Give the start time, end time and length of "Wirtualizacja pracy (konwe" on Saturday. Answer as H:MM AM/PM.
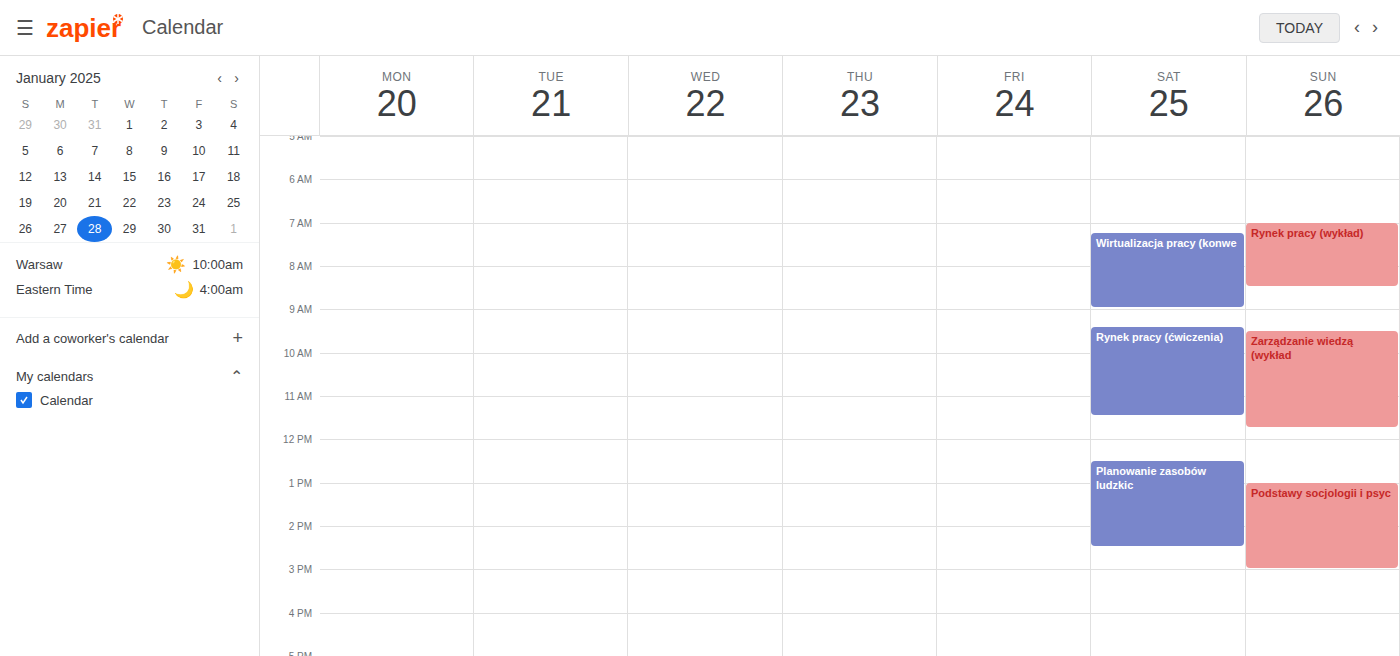
7:15 AM to 9:00 AM, 1 hour 45 minutes